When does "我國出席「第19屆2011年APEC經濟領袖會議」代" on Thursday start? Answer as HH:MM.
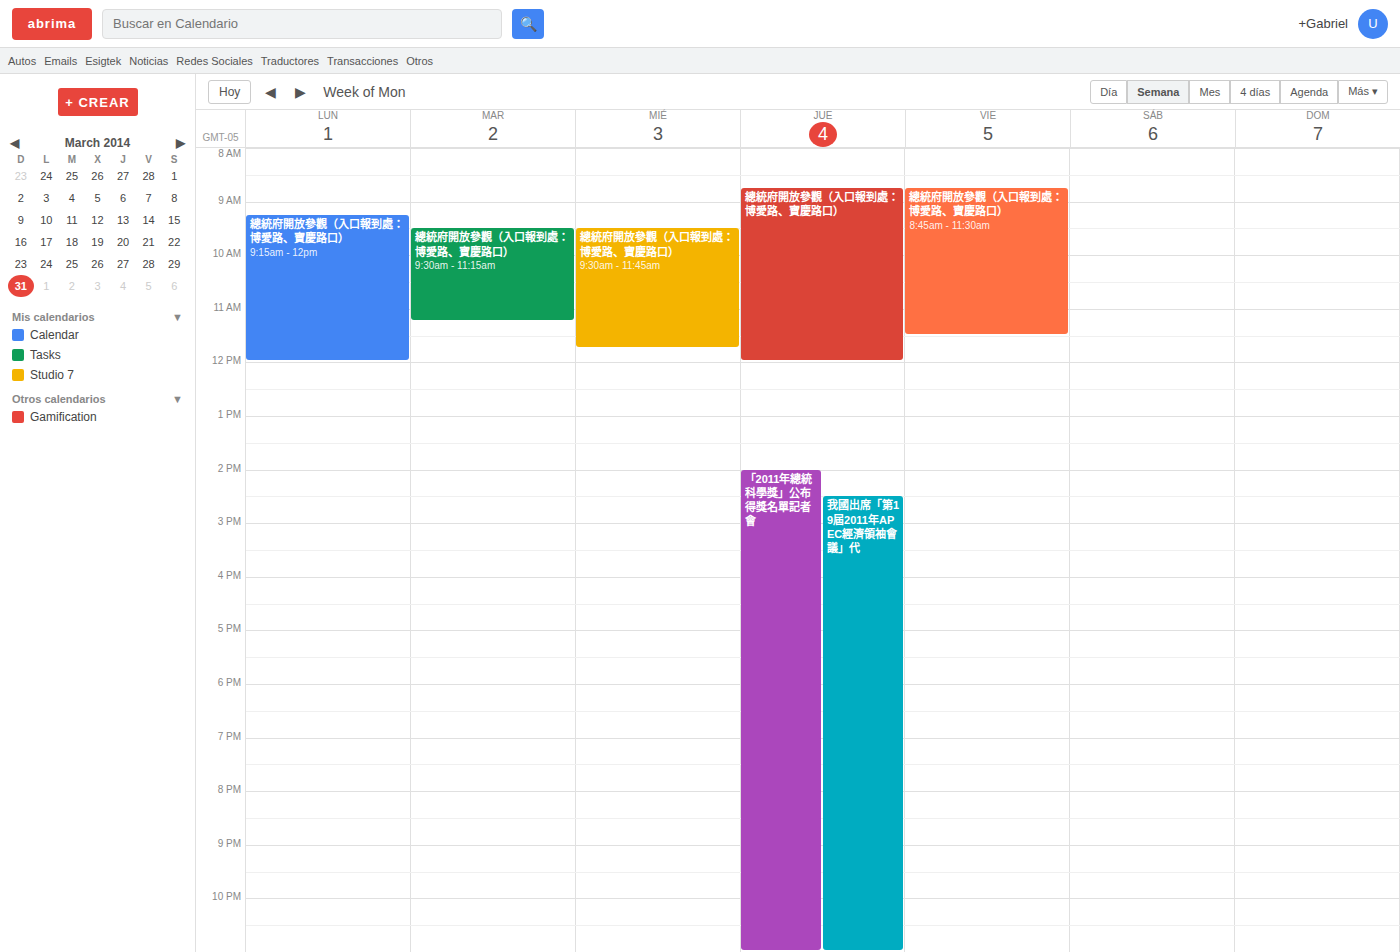
14:30